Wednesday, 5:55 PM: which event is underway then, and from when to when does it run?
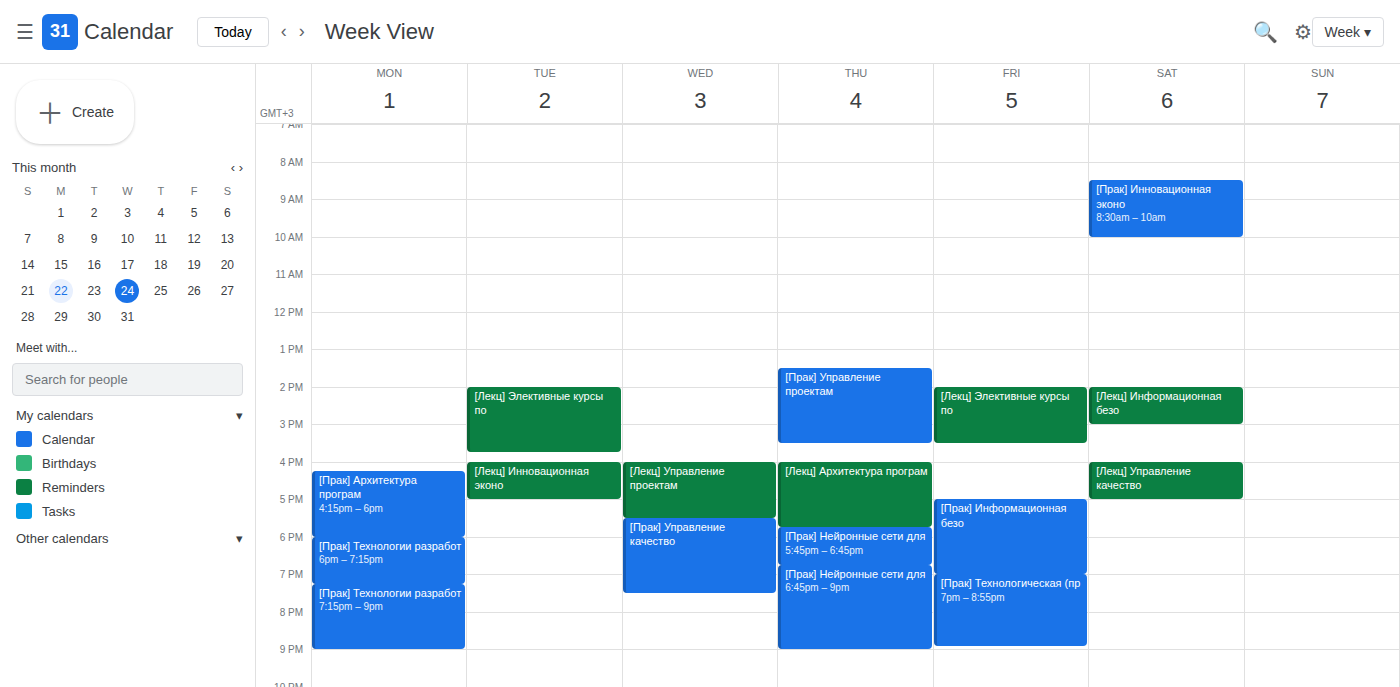
"[Прак] Управление качество", 5:30 PM to 7:30 PM